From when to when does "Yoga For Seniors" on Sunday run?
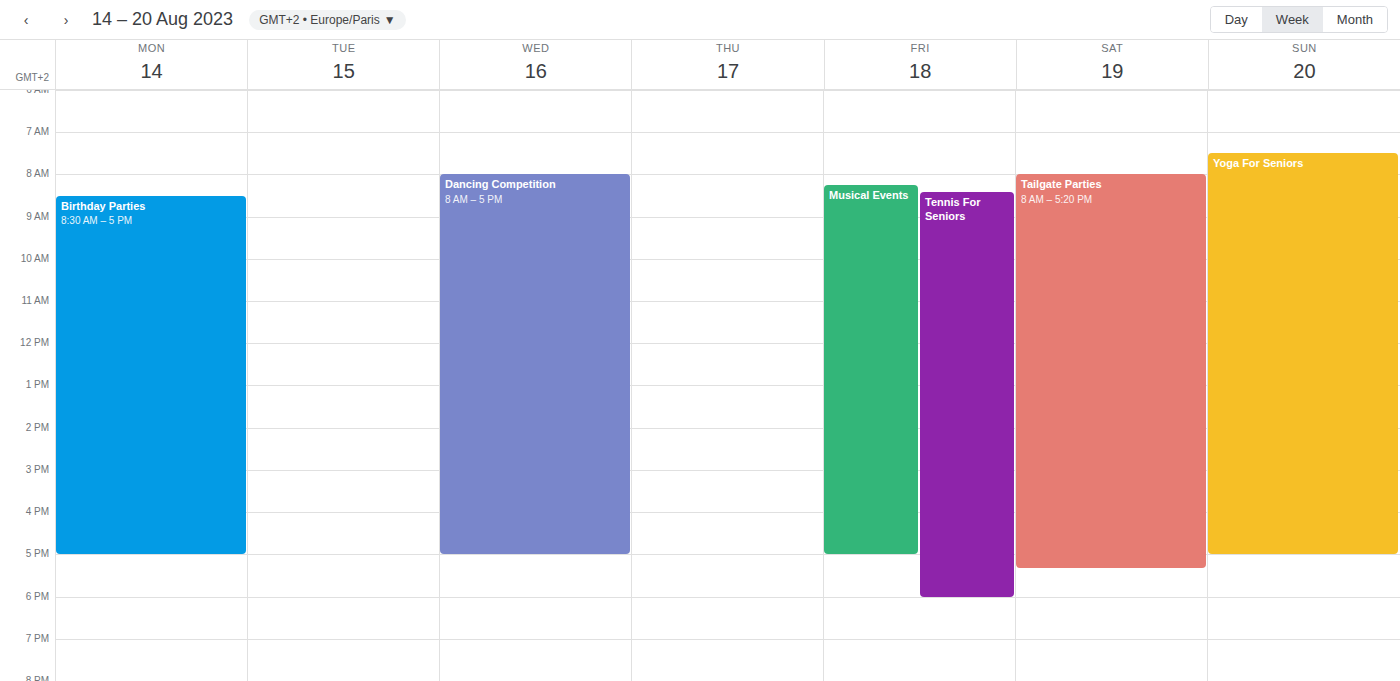
7:30 AM to 5:00 PM